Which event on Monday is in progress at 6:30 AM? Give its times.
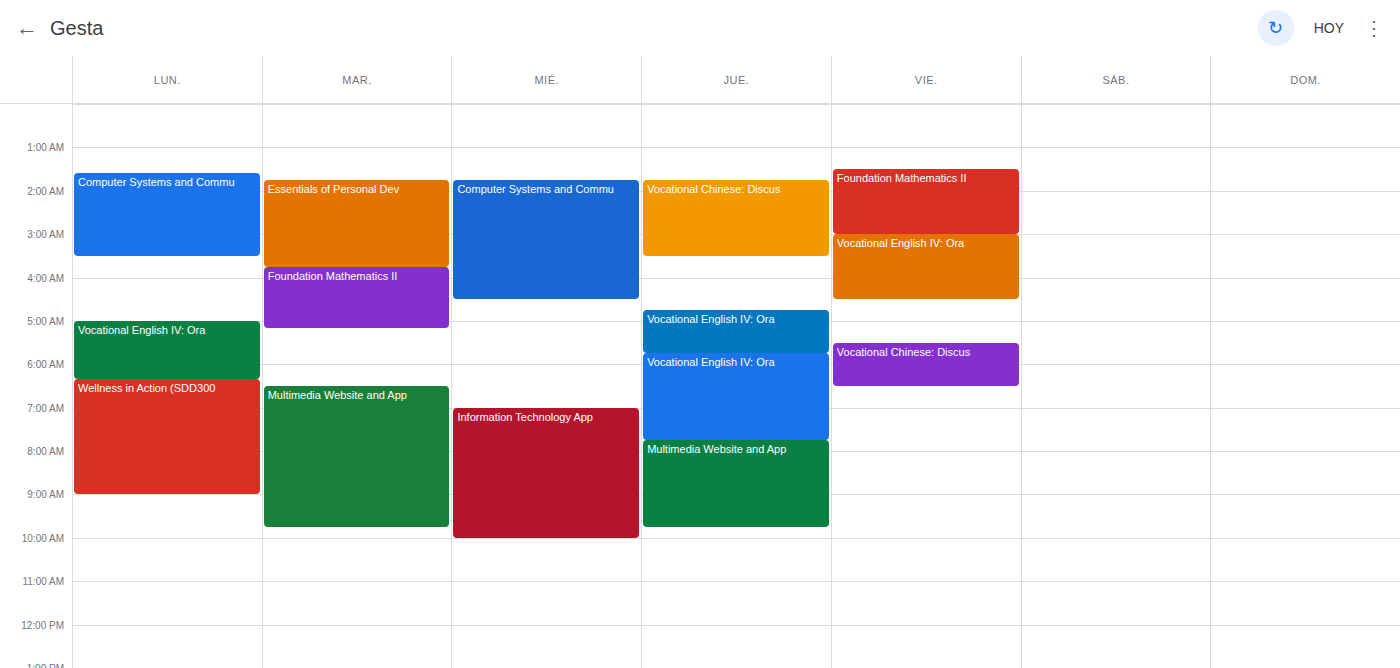
"Wellness in Action (SDD300", 6:20 AM to 9:00 AM